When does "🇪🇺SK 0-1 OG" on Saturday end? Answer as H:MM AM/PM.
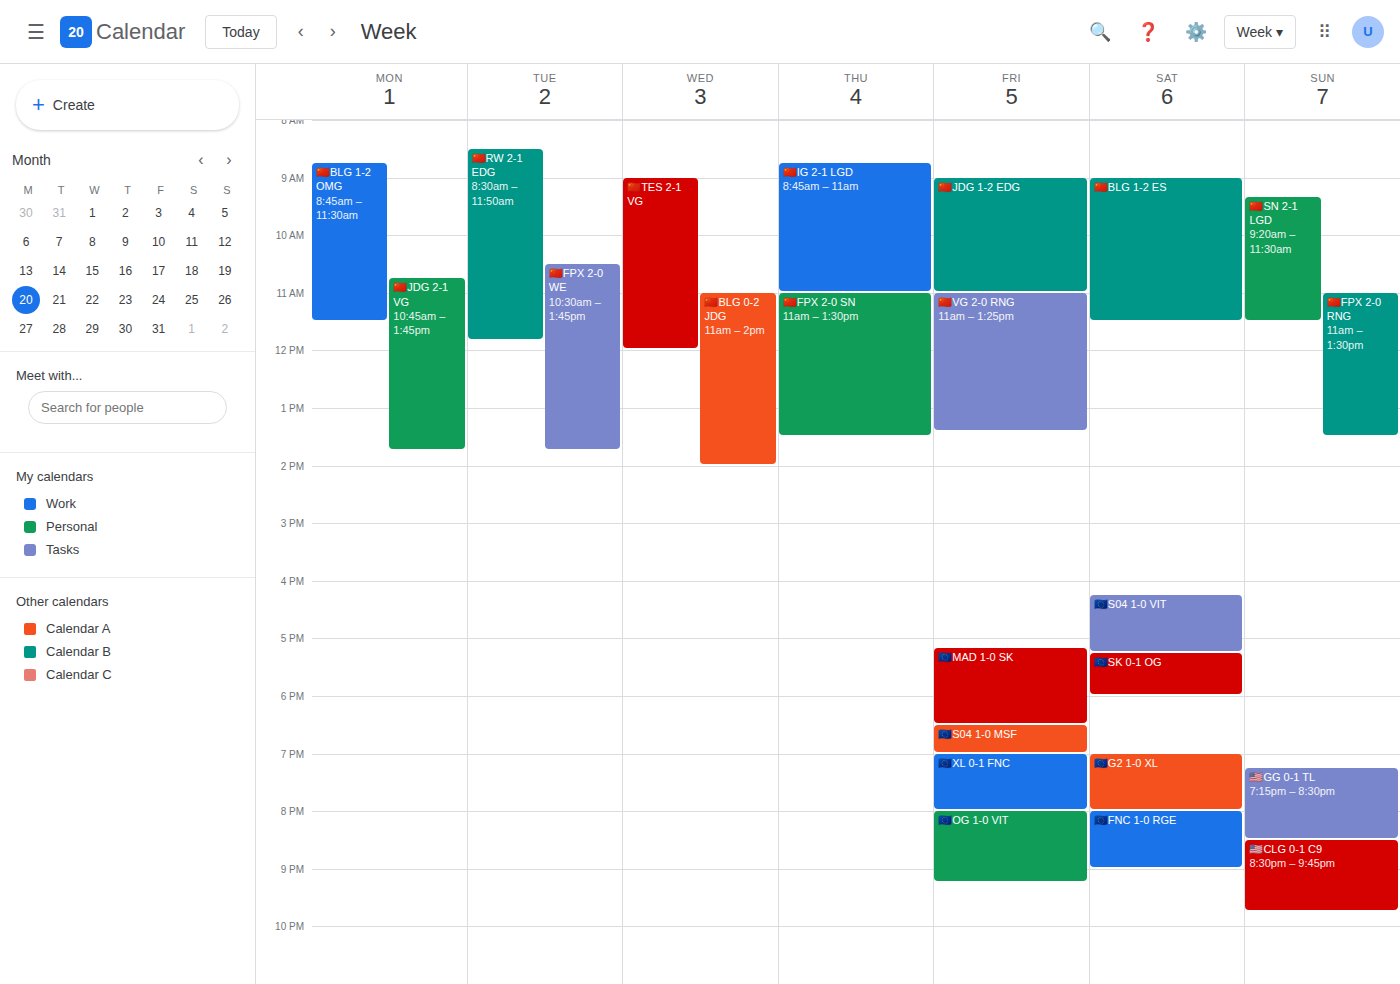
6:00 PM